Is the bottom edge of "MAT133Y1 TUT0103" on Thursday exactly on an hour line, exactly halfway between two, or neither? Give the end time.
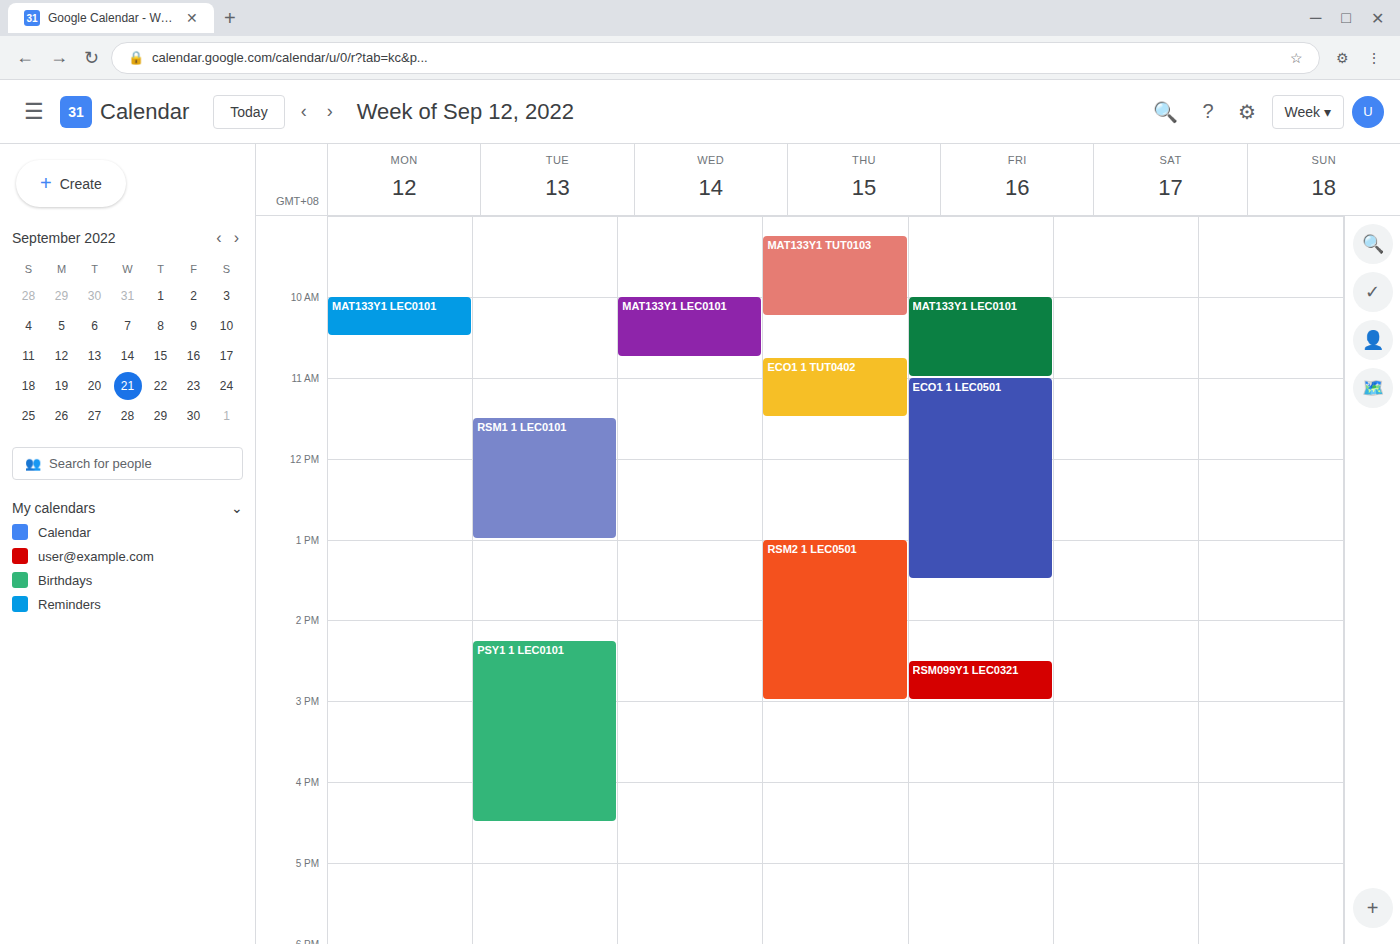
10:15 AM -- neither: a quarter of the way from the 10 AM line to the 11 AM line.